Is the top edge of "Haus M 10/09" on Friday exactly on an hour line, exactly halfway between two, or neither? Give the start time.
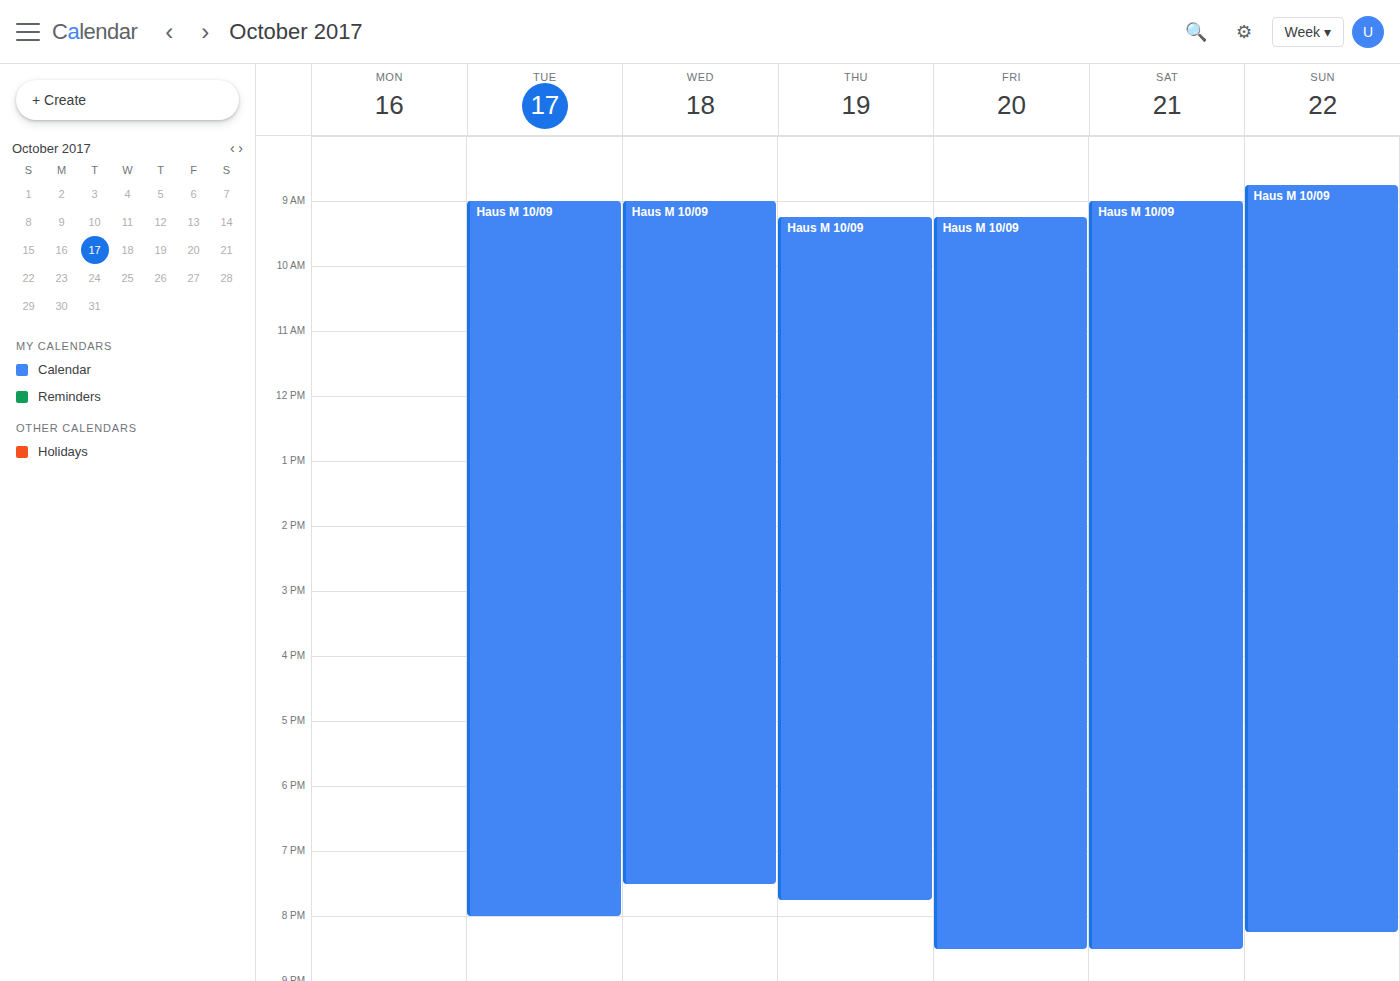
9:15 AM -- neither: a quarter of the way from the 9 AM line to the 10 AM line.